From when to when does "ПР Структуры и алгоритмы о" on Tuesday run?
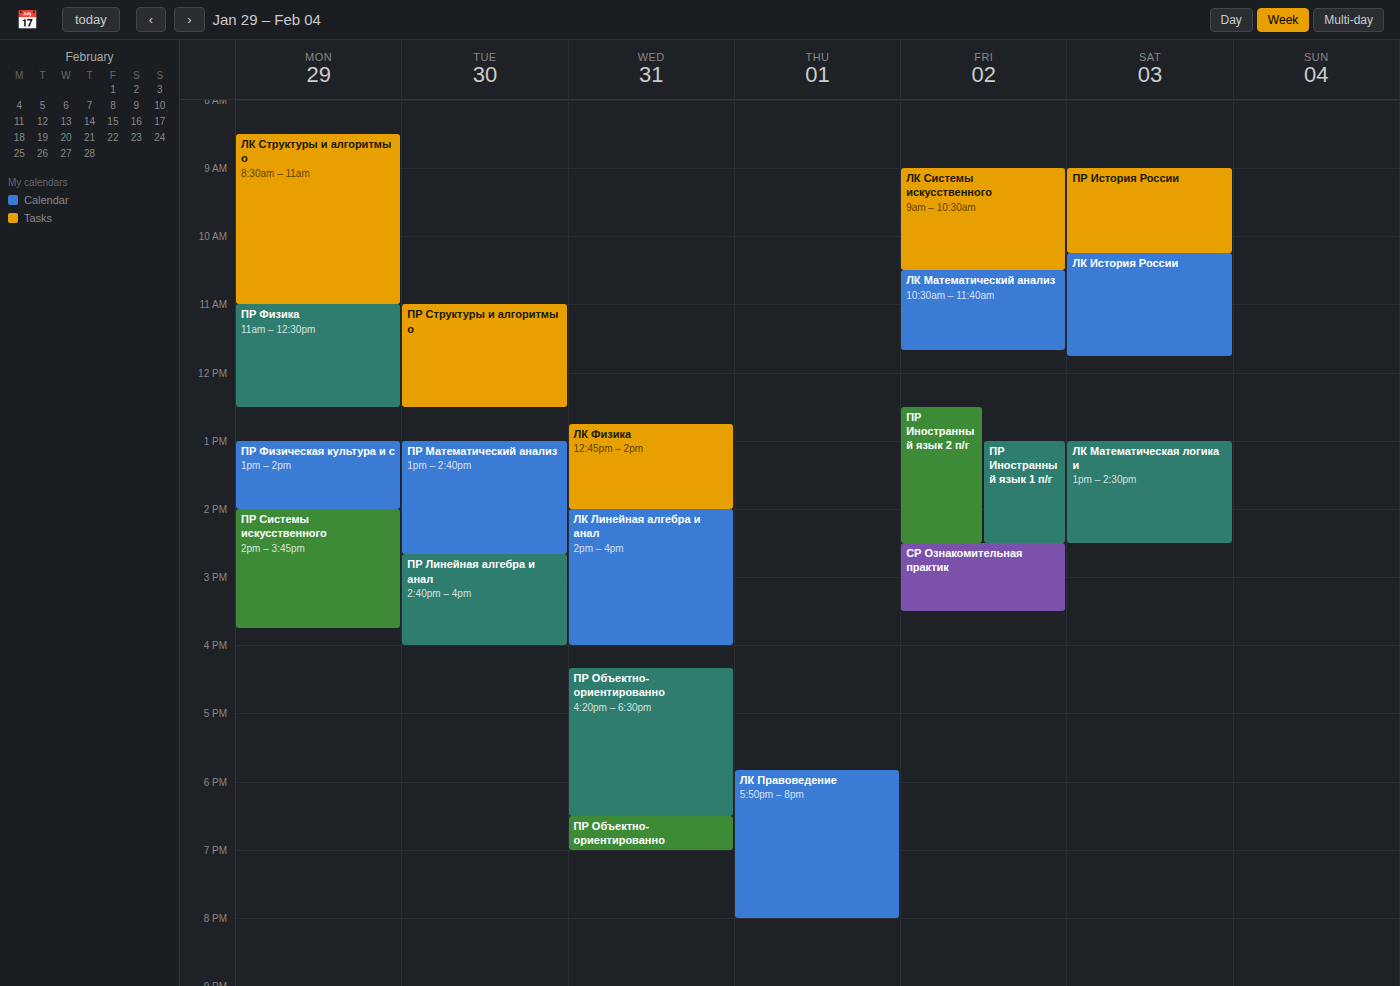
11:00 AM to 12:30 PM